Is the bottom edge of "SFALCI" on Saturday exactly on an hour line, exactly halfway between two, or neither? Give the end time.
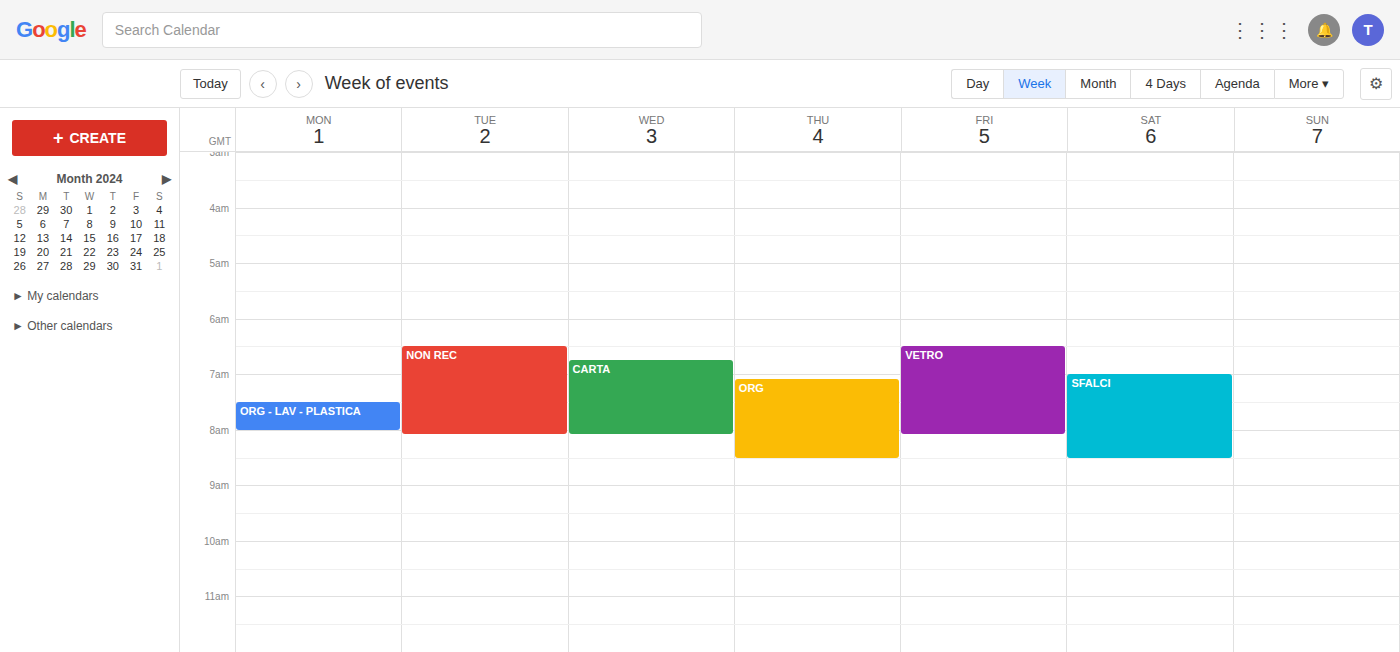
08:30 -- halfway between the 08:00 and 09:00 lines.